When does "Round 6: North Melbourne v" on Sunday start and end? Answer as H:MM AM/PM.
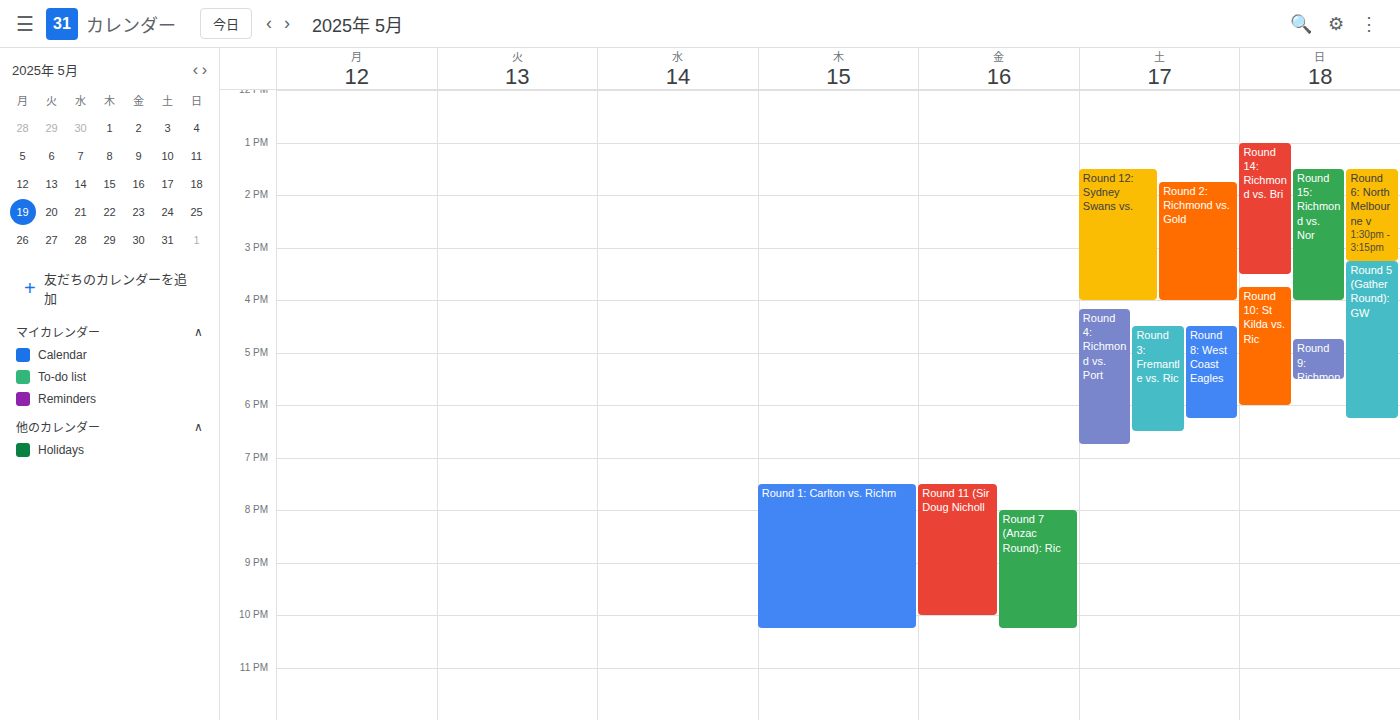
1:30 PM to 3:15 PM